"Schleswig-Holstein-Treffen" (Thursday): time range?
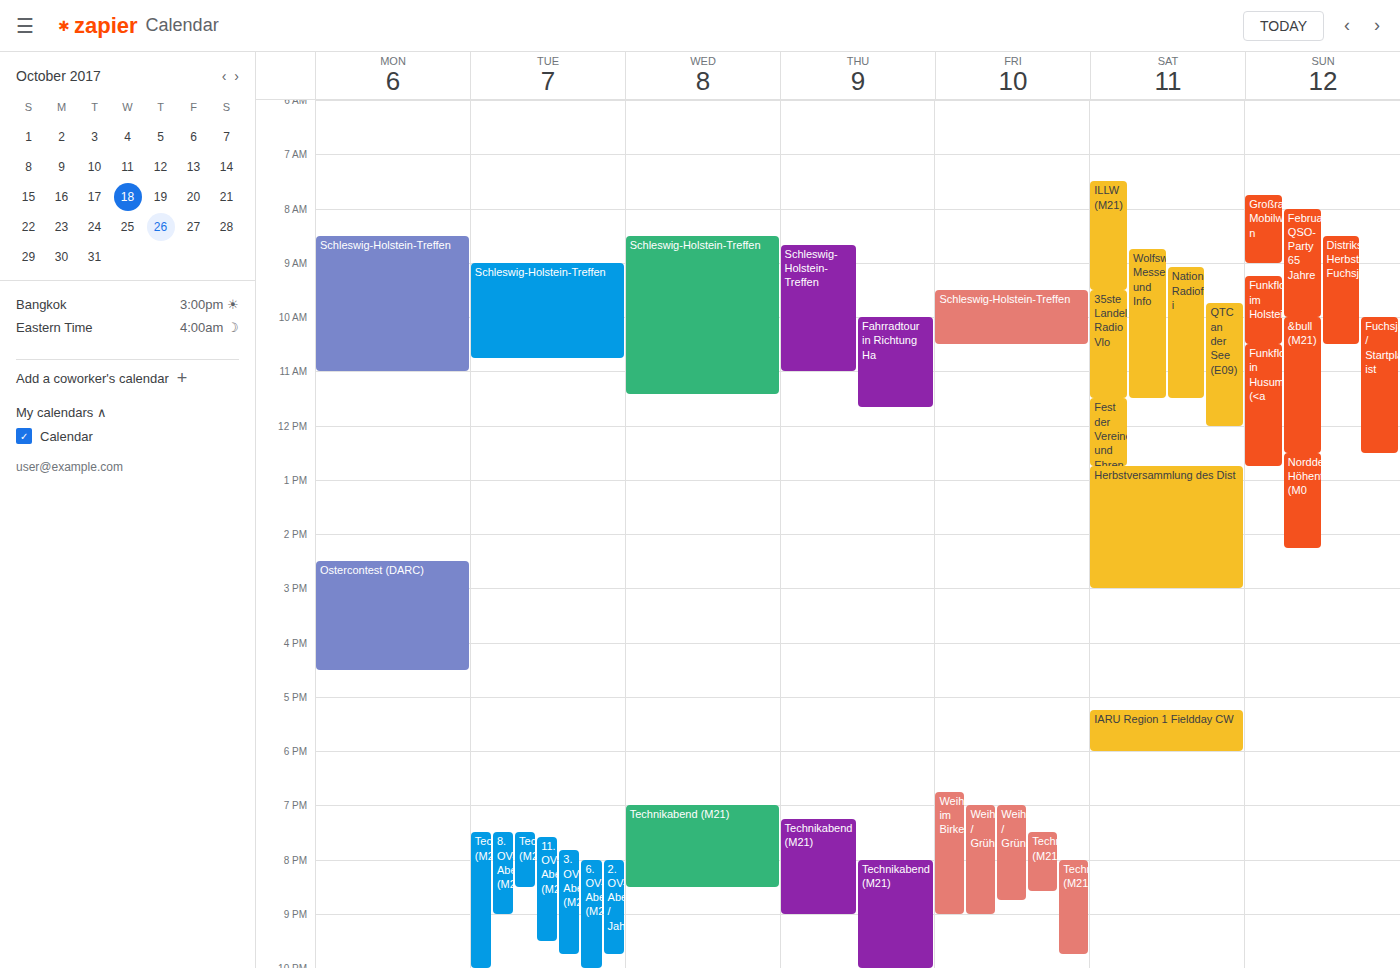
8:40 AM to 11:00 AM